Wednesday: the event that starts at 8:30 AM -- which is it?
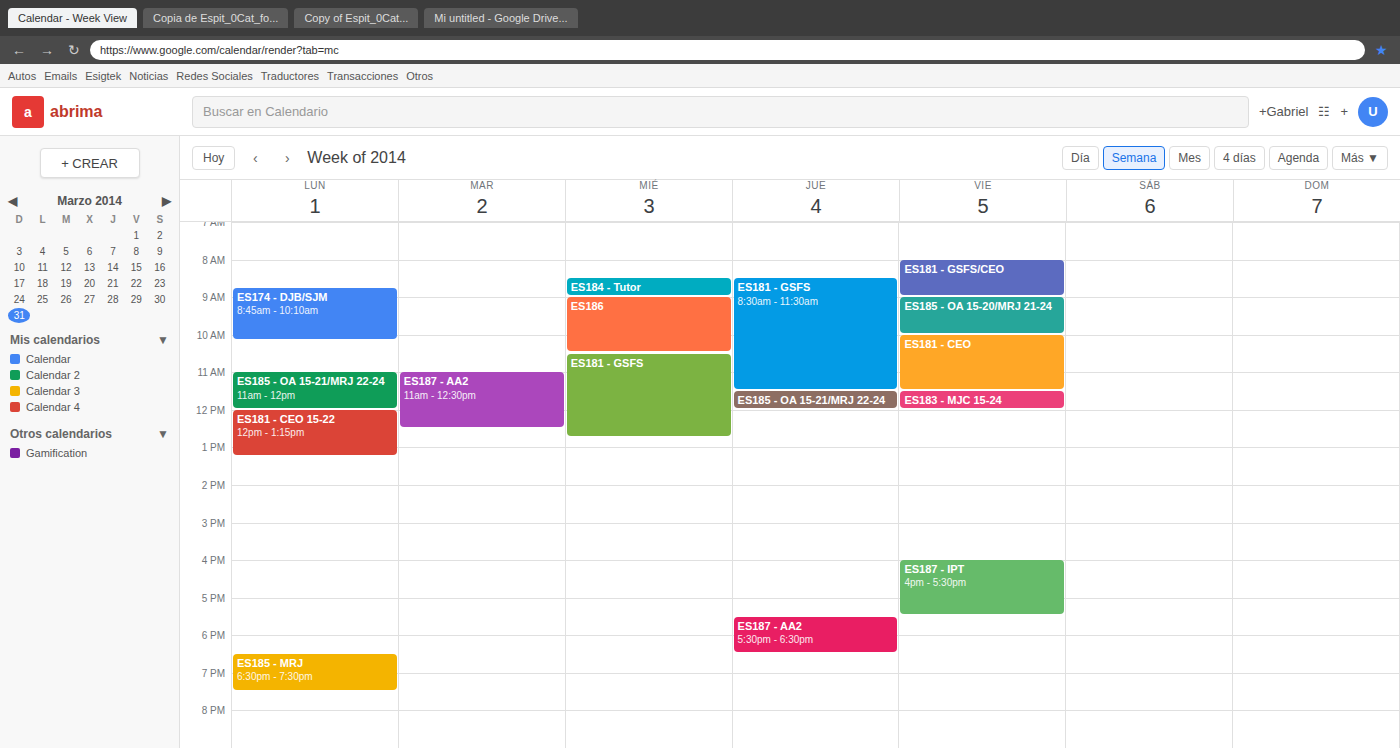
"ES184 - Tutor"